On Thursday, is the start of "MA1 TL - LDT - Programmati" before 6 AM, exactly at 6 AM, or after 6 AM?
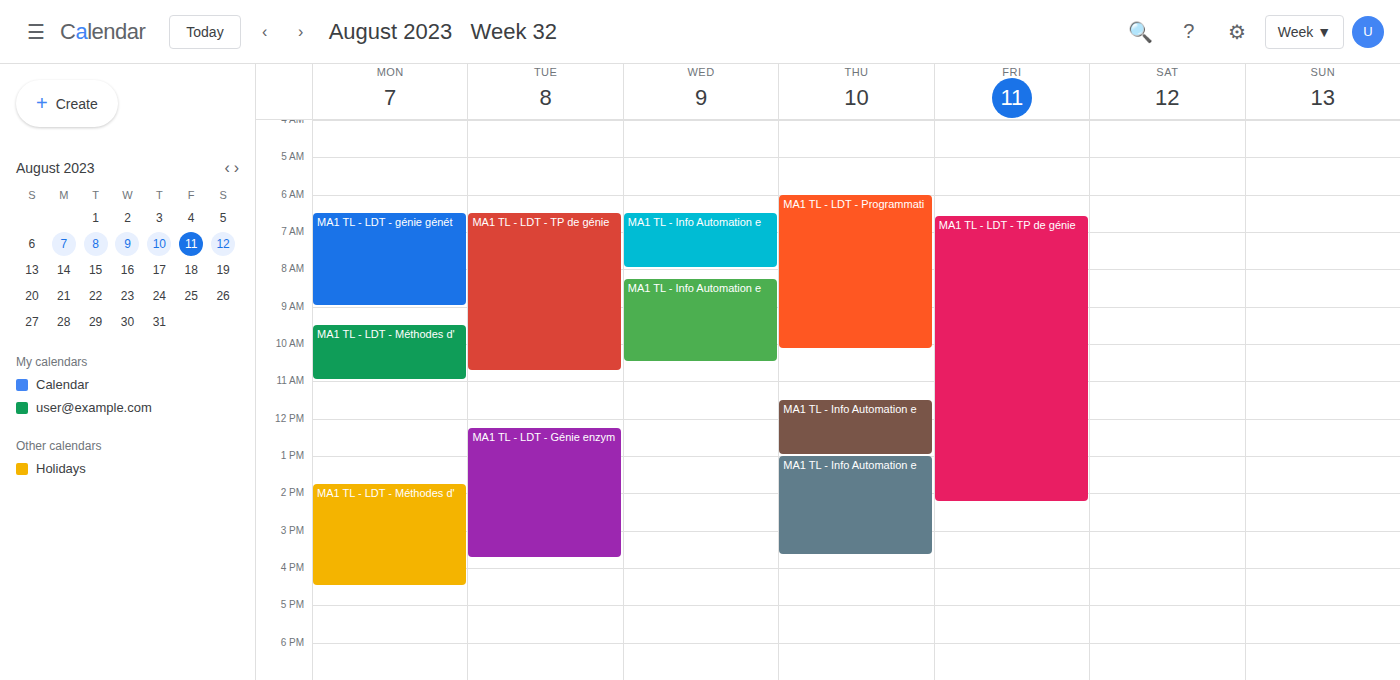
6:00 AM -- exactly at 6 AM, on the 6 AM line.